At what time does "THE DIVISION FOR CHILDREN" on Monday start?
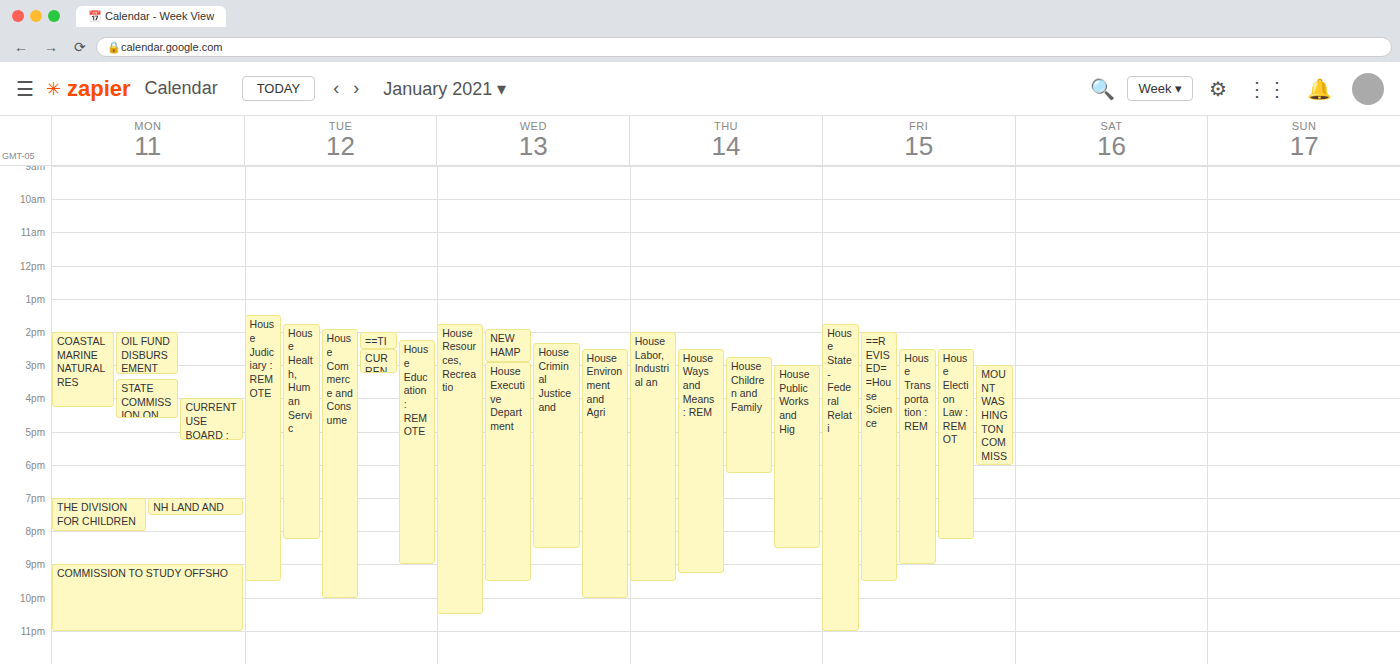
7:00 PM